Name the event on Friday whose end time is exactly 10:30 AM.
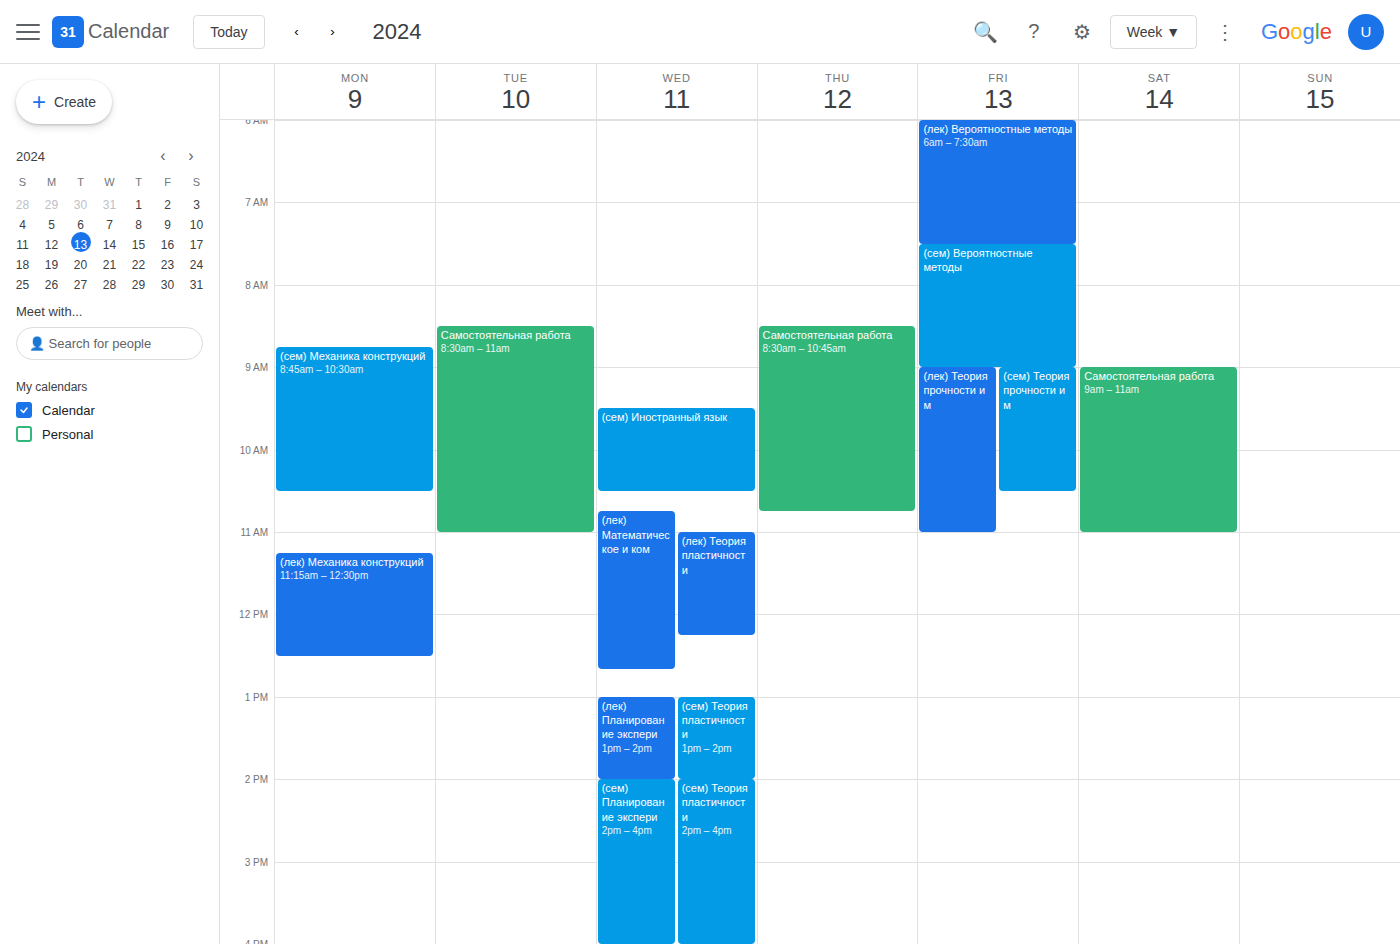
"(сем) Теория прочности и м"